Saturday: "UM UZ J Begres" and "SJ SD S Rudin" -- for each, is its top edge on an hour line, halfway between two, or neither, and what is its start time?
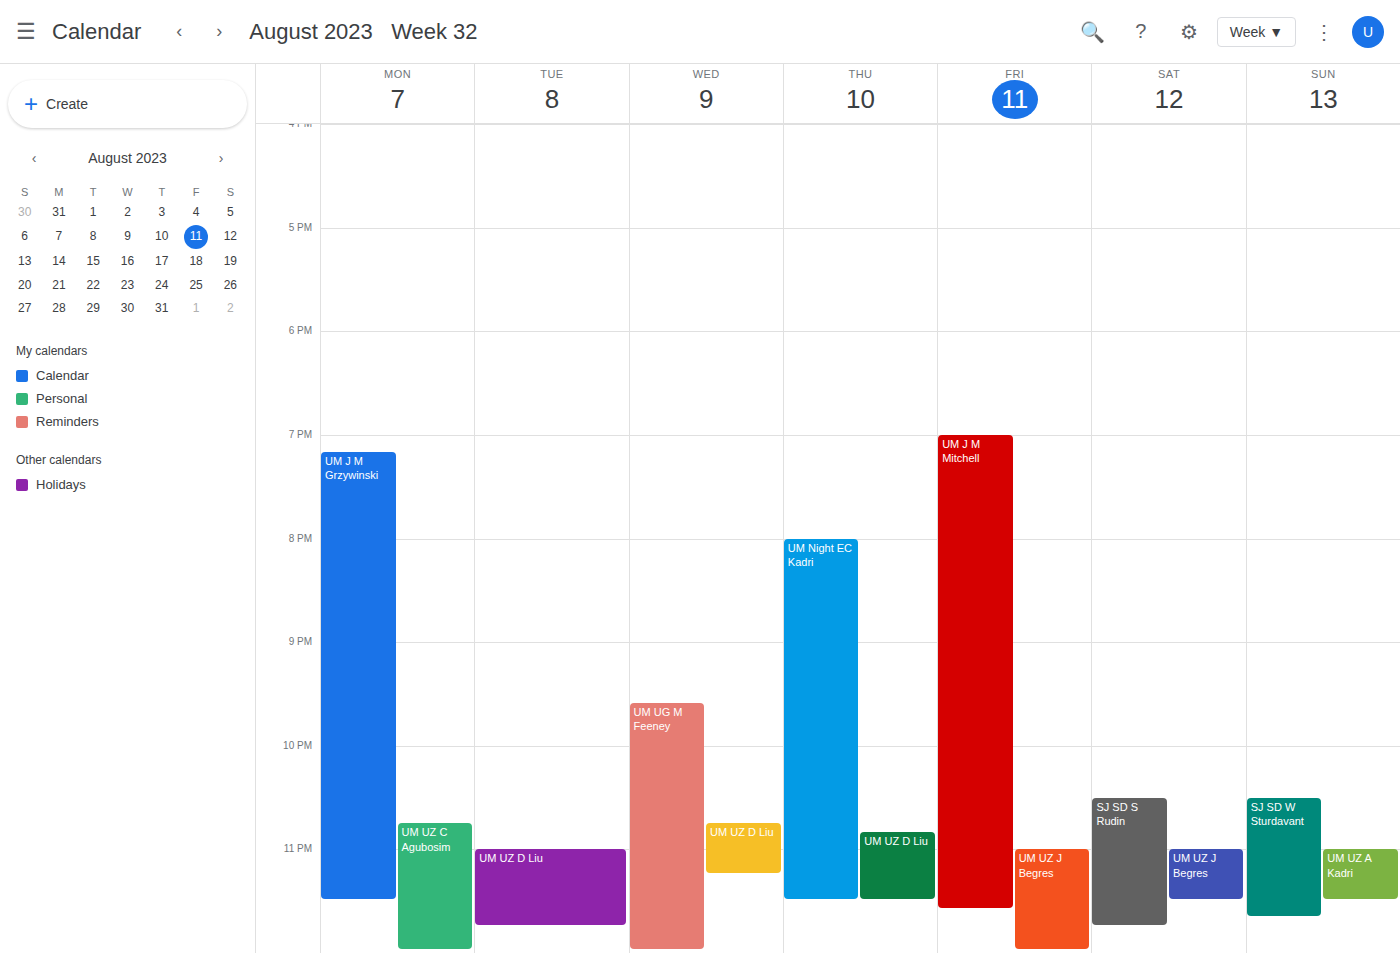
"UM UZ J Begres": 11:00 PM, exactly on the 11 PM line. "SJ SD S Rudin": 10:30 PM, halfway between the 10 PM and 11 PM lines.